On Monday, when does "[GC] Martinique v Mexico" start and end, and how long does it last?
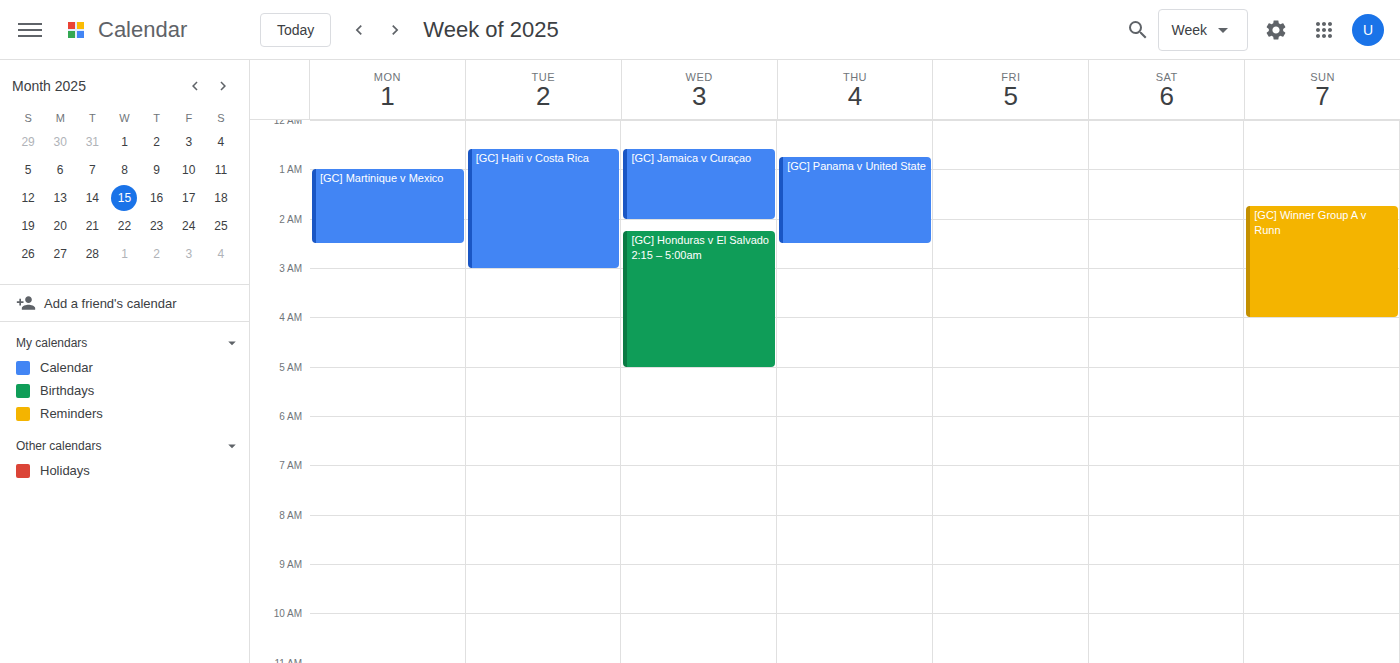
1:00 AM to 2:30 AM, 1 hour 30 minutes